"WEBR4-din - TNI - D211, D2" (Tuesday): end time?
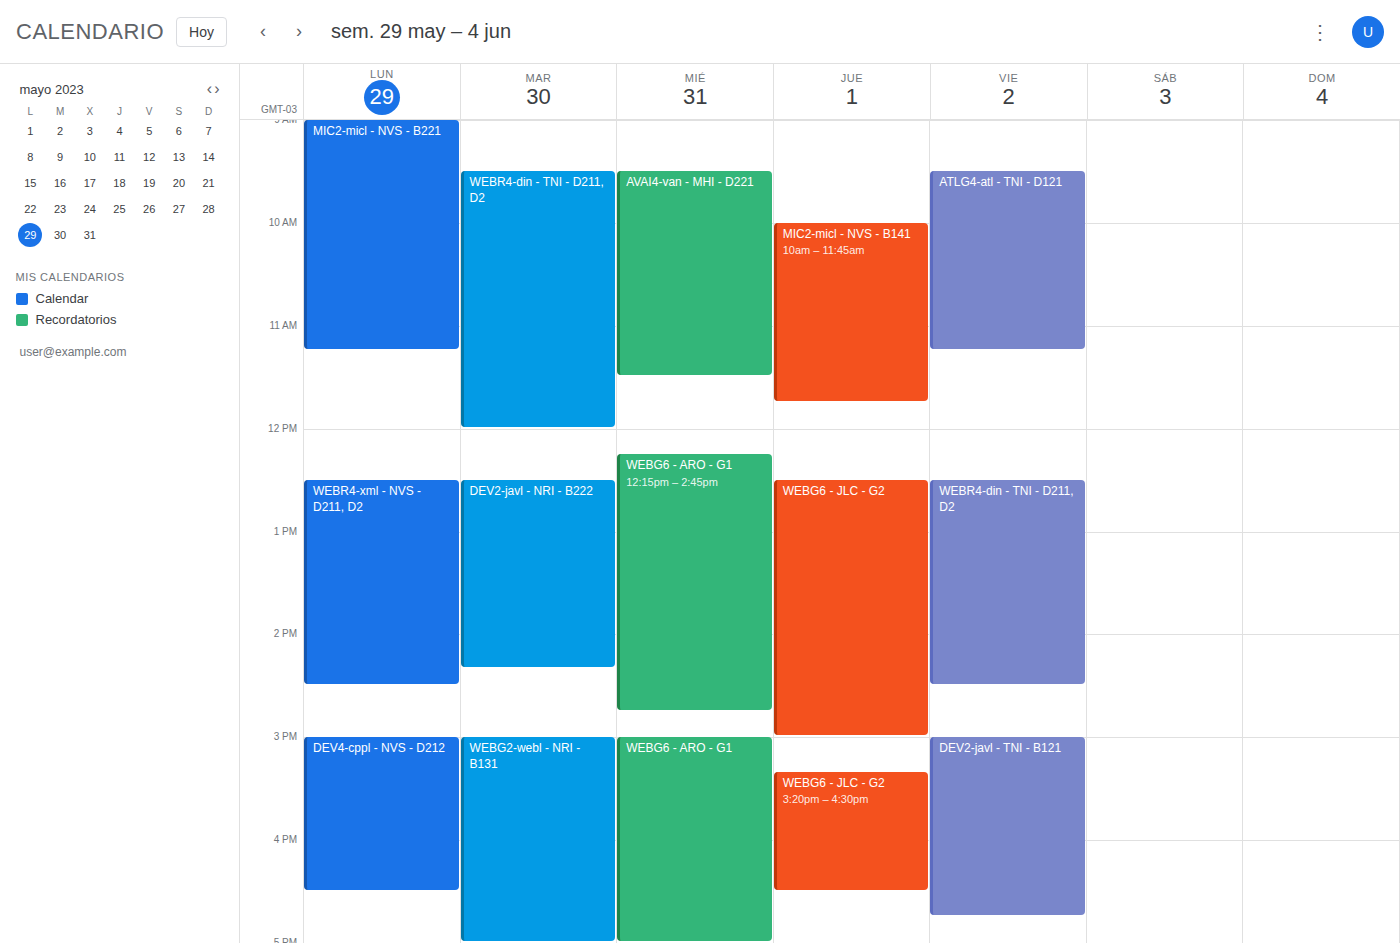
12:00 PM